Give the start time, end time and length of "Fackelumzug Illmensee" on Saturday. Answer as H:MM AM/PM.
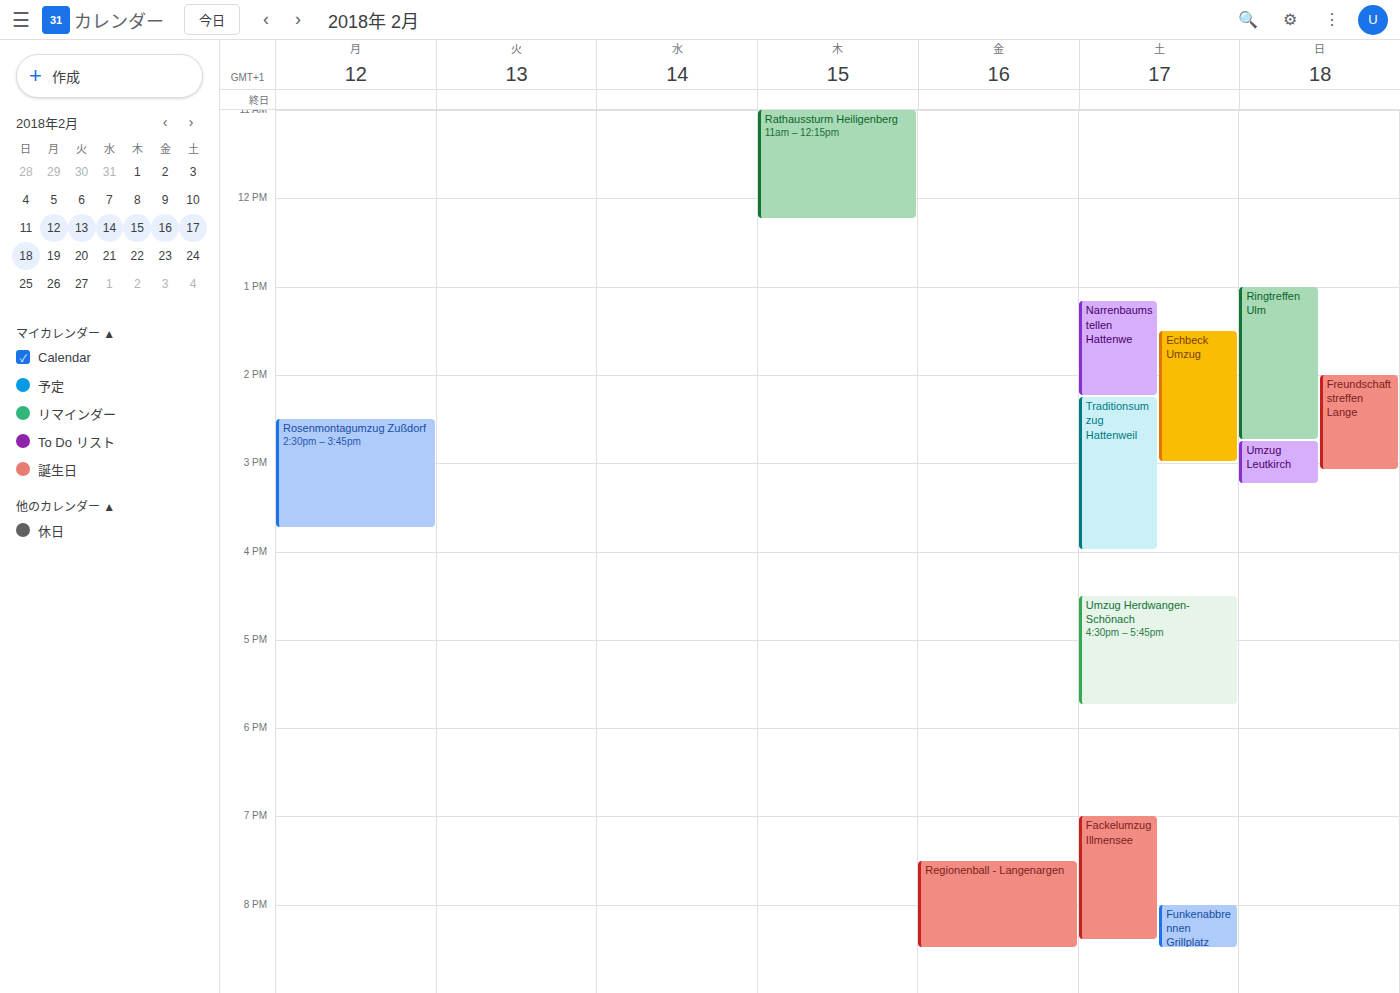
7:00 PM to 8:25 PM, 1 hour 25 minutes